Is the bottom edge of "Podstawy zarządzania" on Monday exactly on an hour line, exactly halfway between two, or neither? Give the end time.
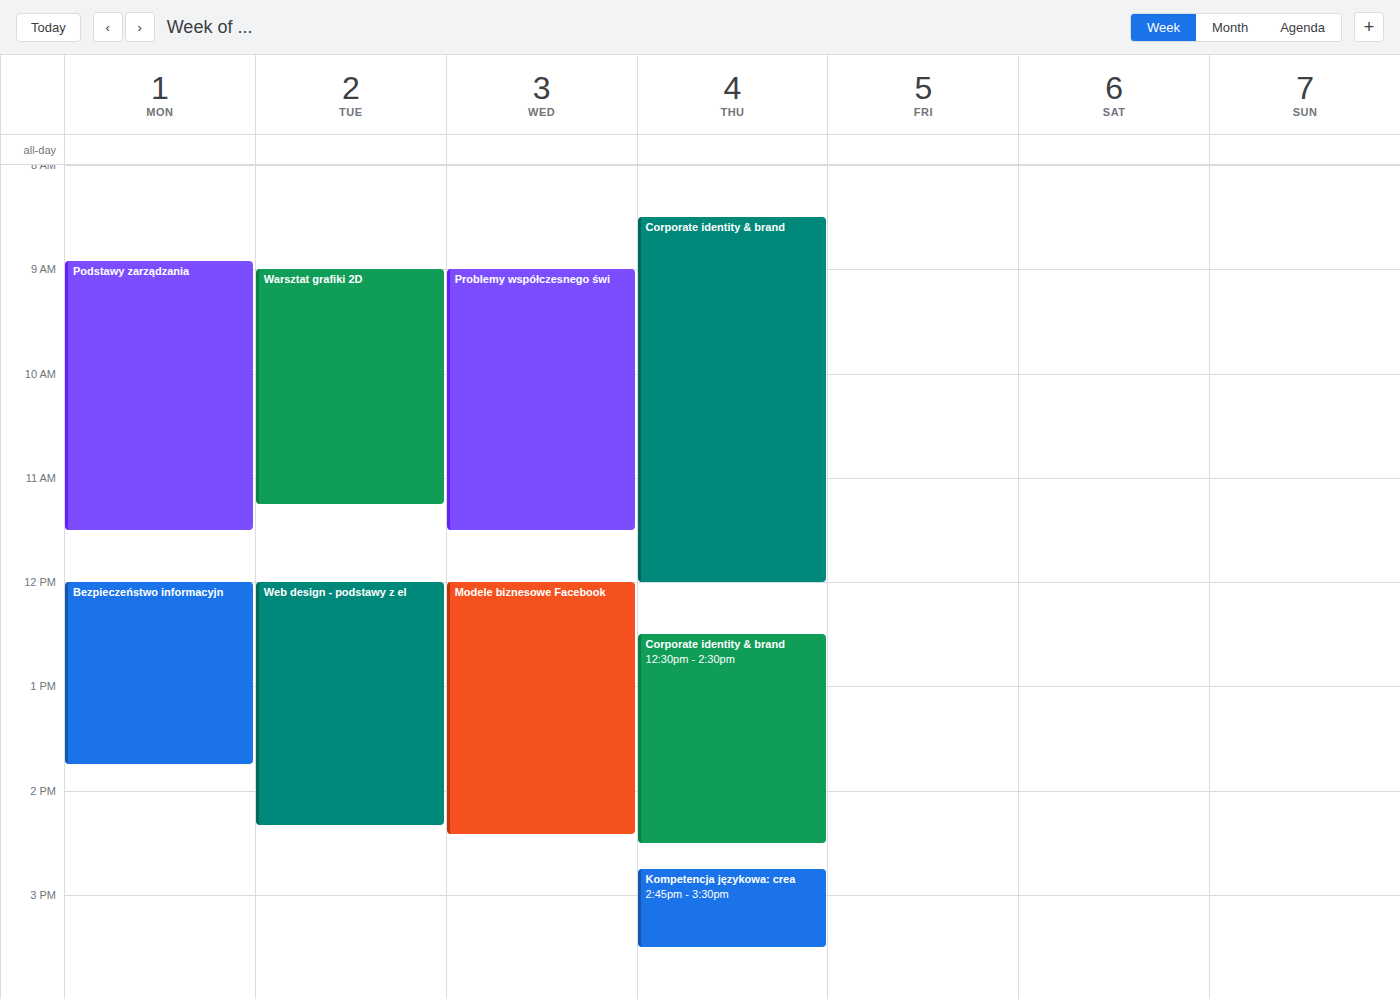
11:30 AM -- halfway between the 11 AM and 12 PM lines.